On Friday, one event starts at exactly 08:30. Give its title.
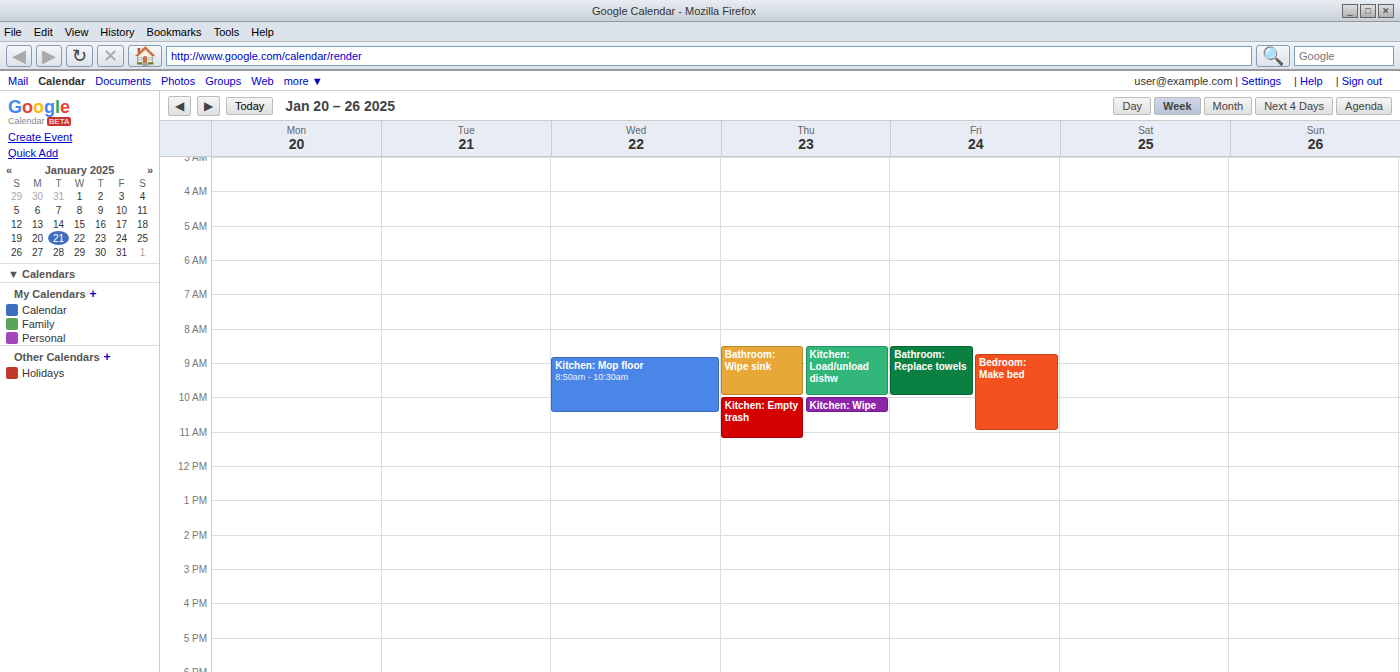
"Bathroom: Replace towels"